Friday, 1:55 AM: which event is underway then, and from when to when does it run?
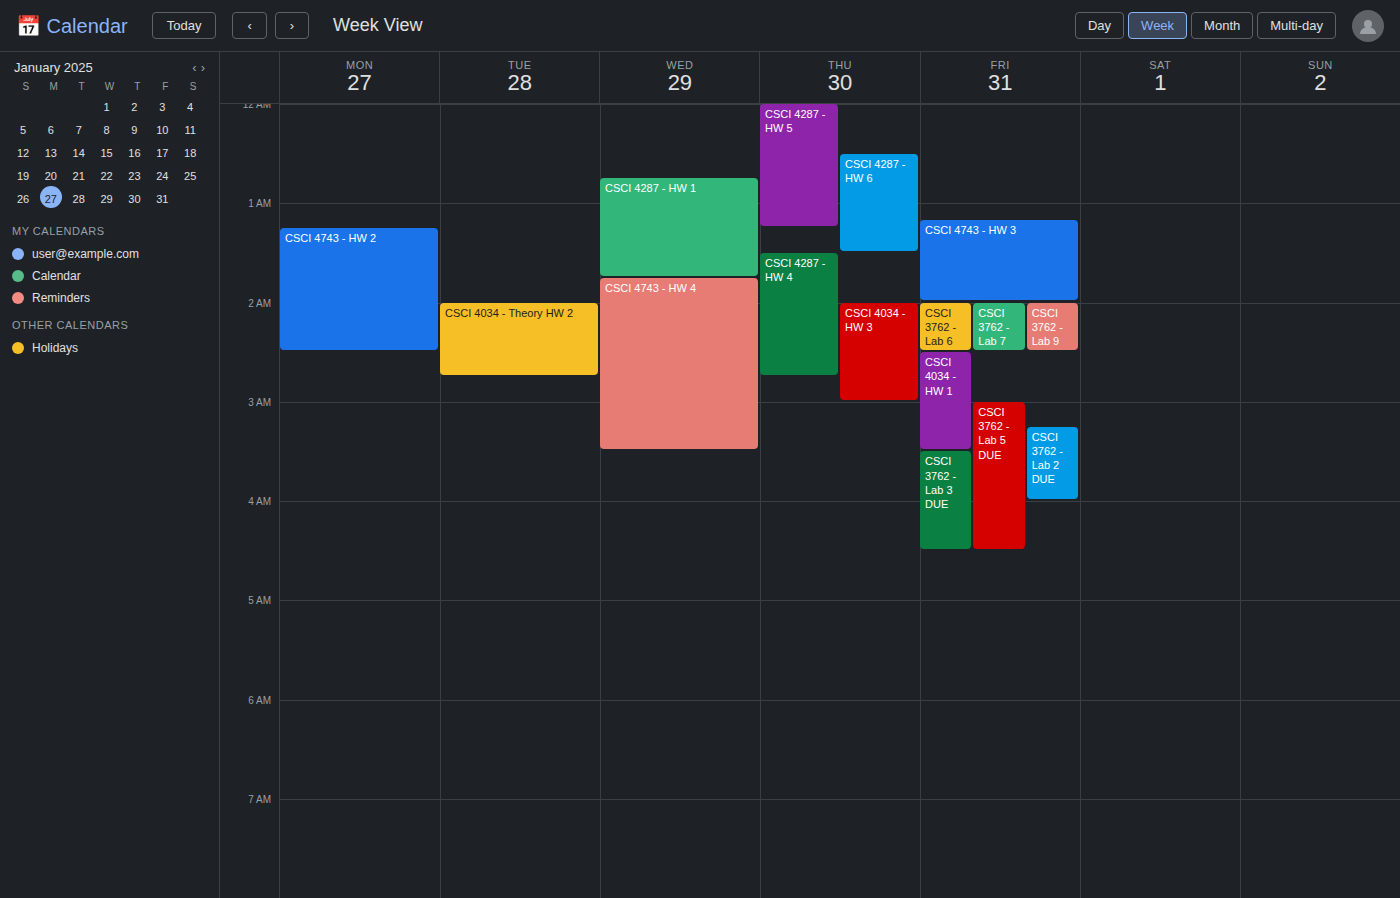
"CSCI 4743 - HW 3", 1:10 AM to 2:00 AM